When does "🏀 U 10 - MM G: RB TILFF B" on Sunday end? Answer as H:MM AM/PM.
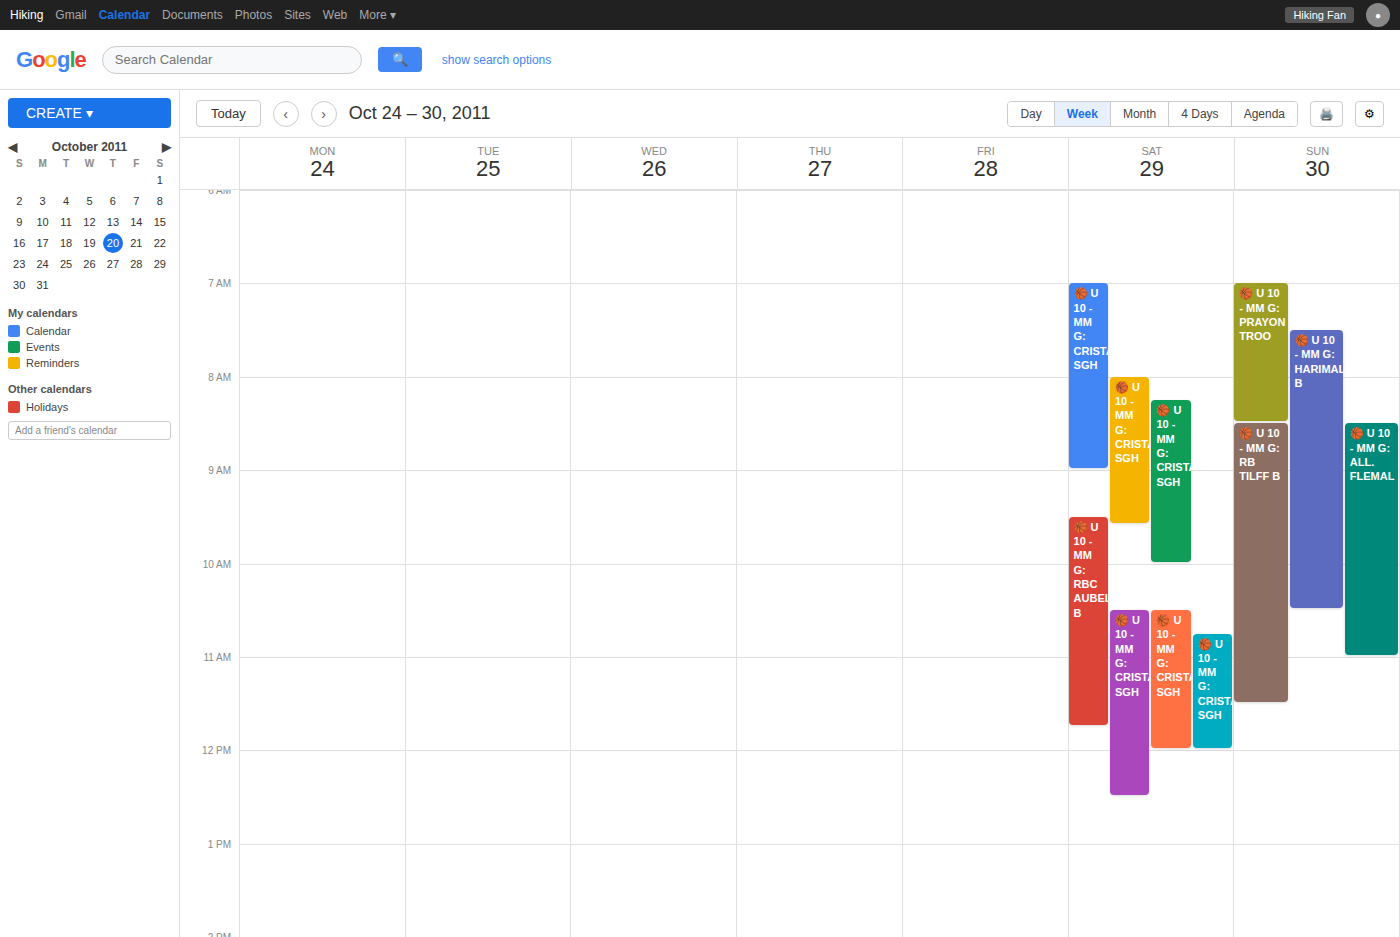
11:30 AM